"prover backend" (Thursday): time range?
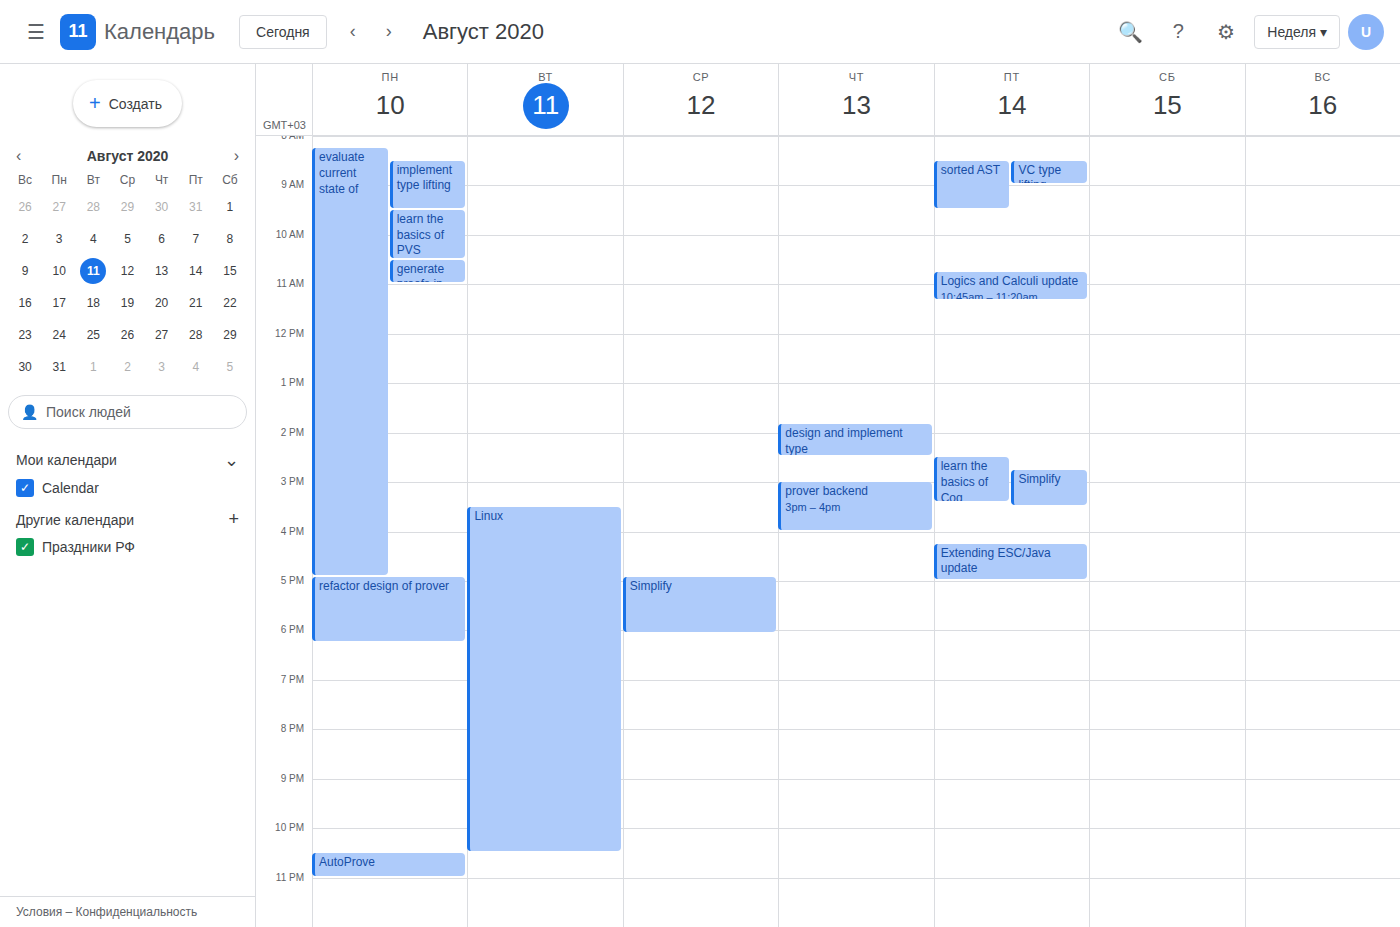
15:00 to 16:00